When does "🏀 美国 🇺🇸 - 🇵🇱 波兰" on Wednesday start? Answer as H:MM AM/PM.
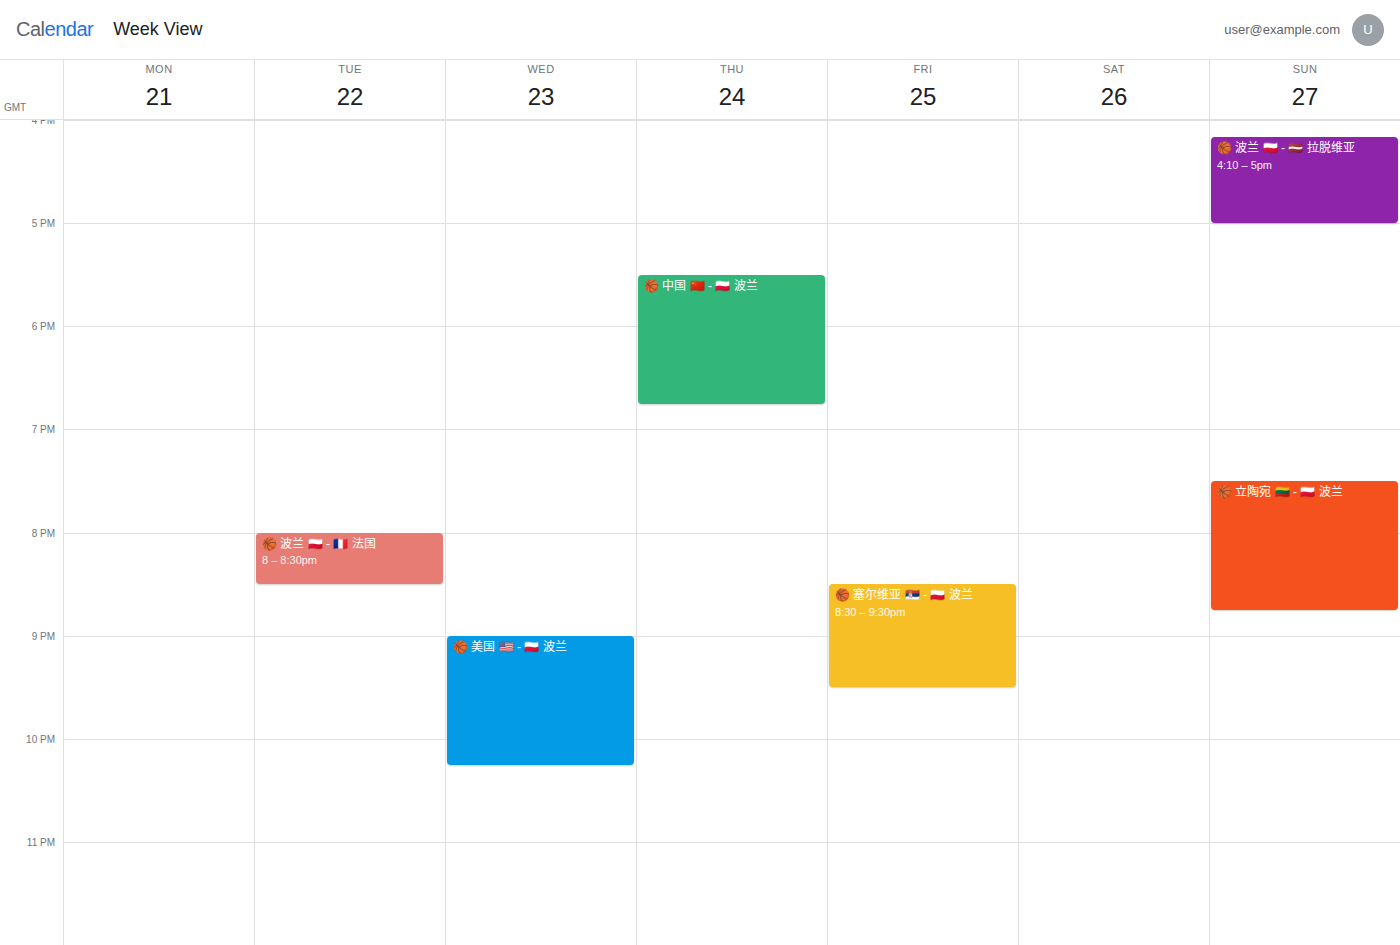
9:00 PM